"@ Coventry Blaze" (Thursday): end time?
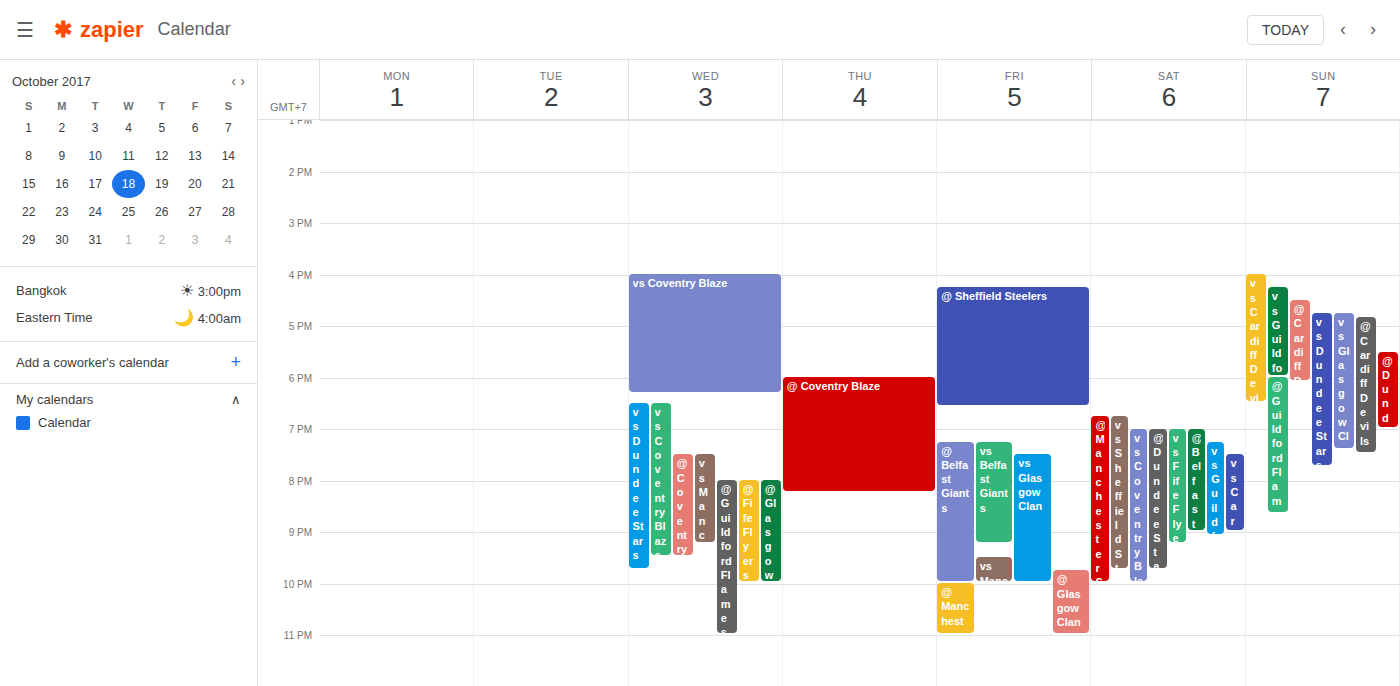
8:15 PM